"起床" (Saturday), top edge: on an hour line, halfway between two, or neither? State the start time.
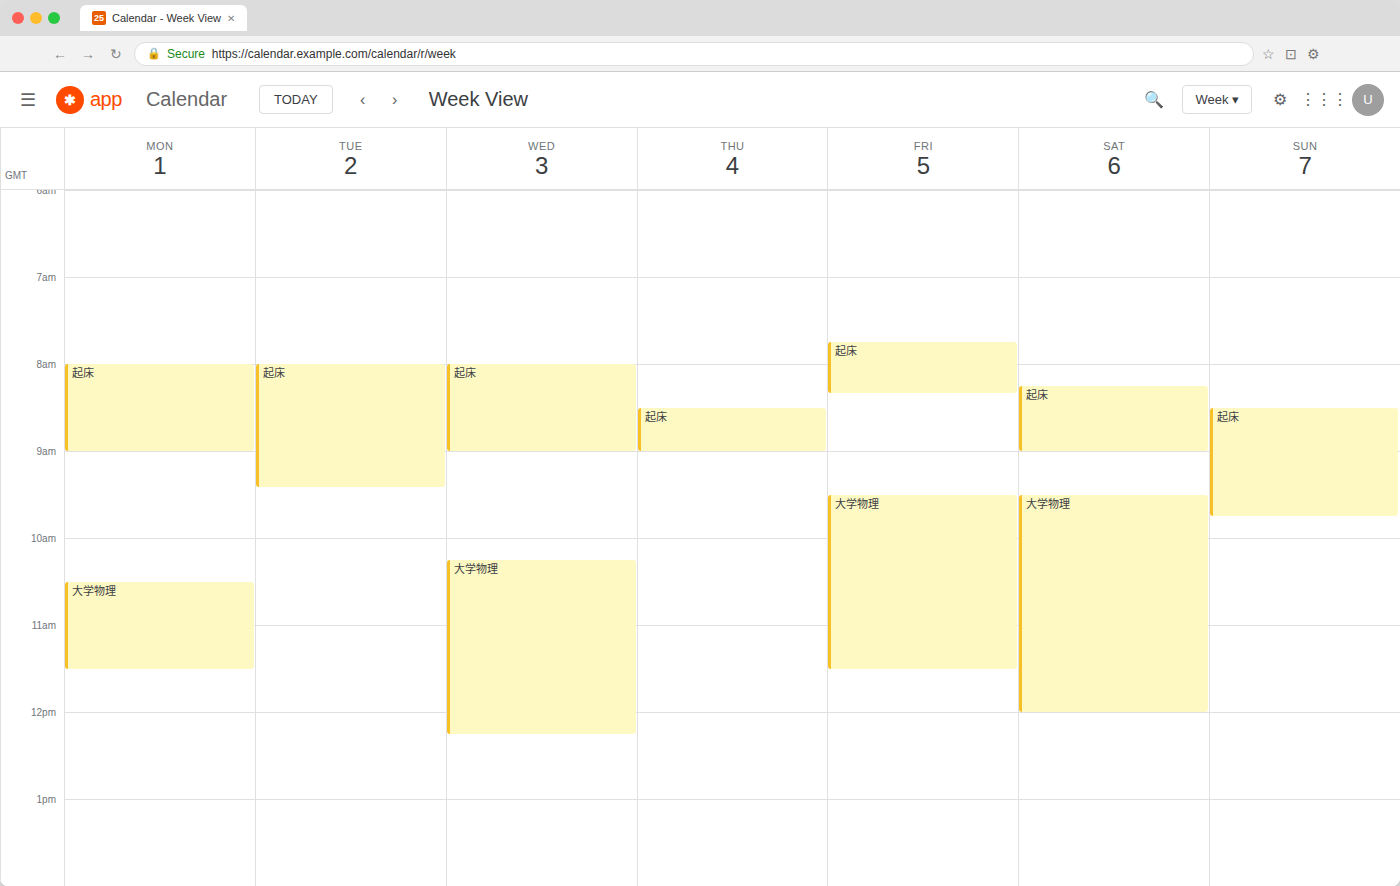
8:15 AM -- neither: a quarter of the way from the 8 AM line to the 9 AM line.